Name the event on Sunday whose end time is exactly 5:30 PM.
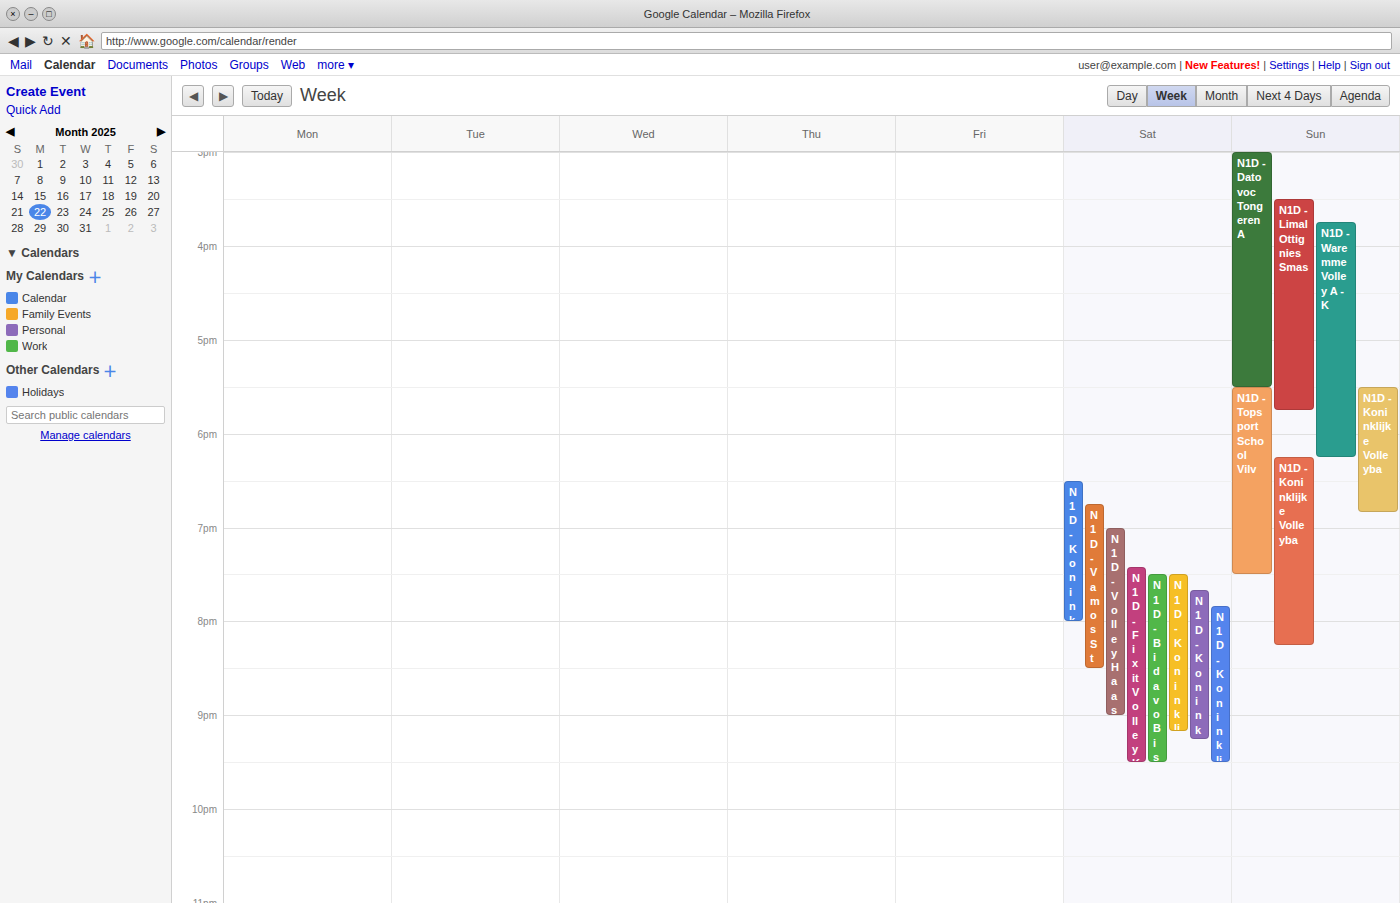
"N1D - Datovoc Tongeren A"